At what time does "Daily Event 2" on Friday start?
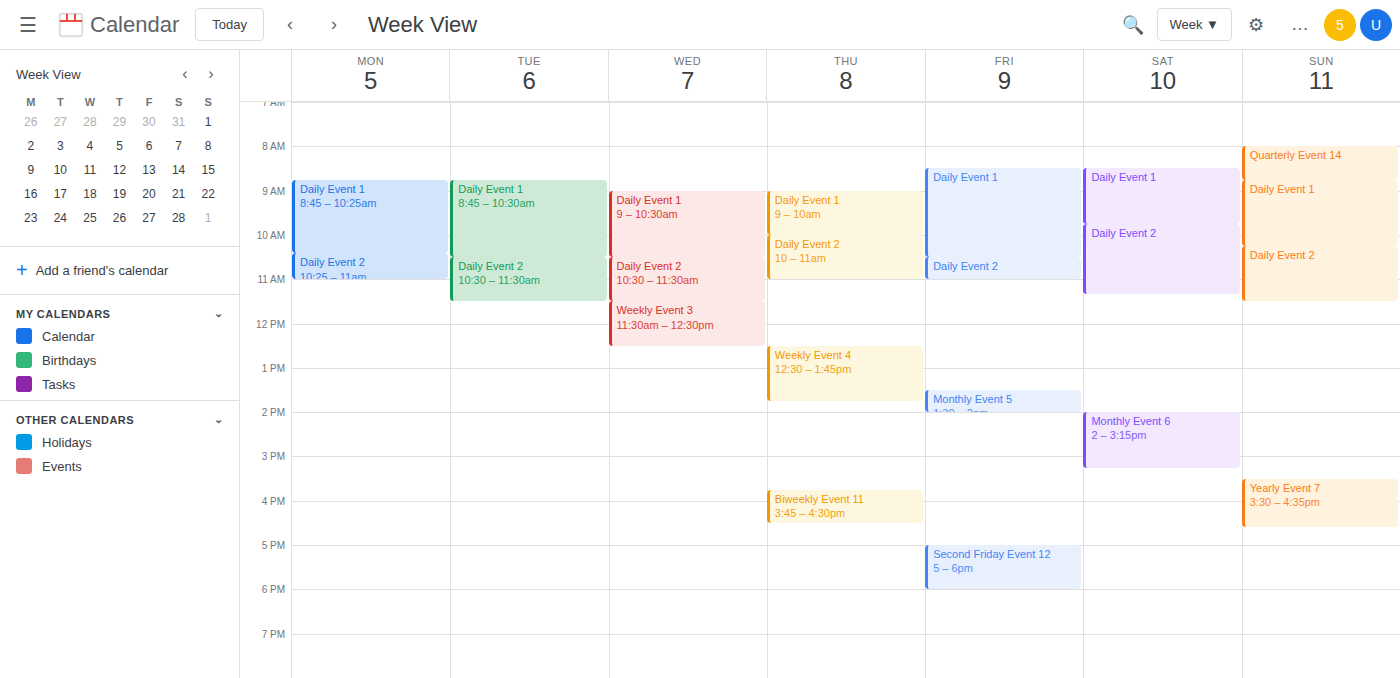
10:30 AM